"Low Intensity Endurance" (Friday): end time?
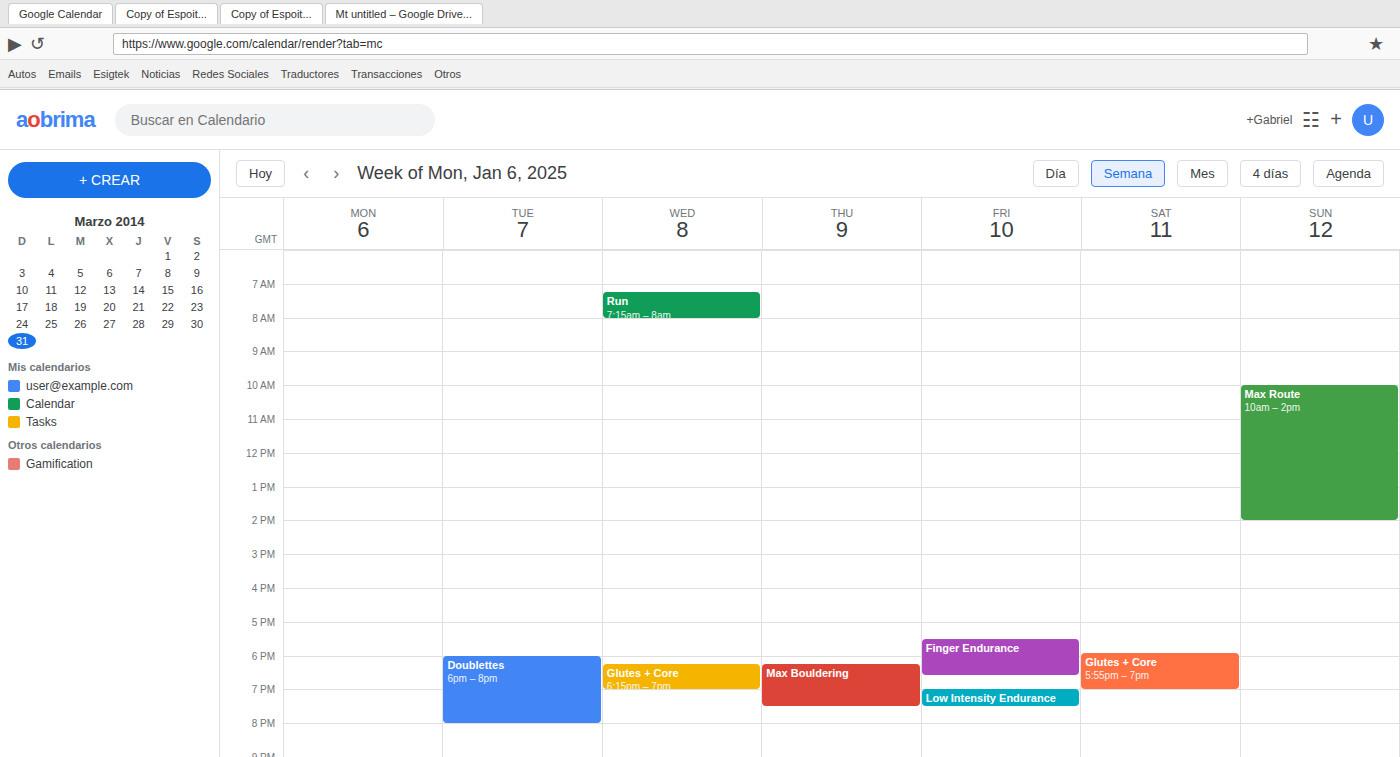
7:30 PM